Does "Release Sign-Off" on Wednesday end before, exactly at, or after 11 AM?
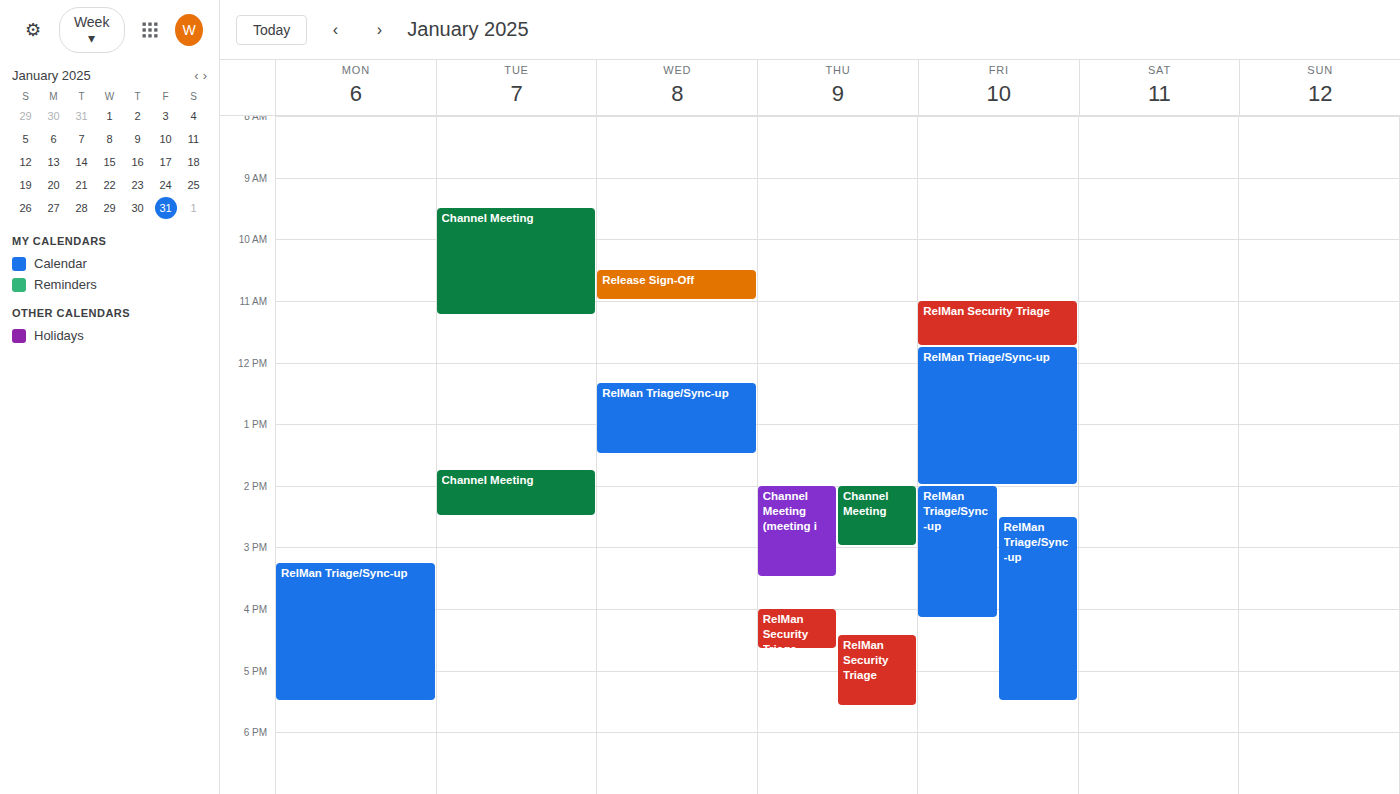
11:00 AM -- exactly at 11 AM, on the 11 AM line.